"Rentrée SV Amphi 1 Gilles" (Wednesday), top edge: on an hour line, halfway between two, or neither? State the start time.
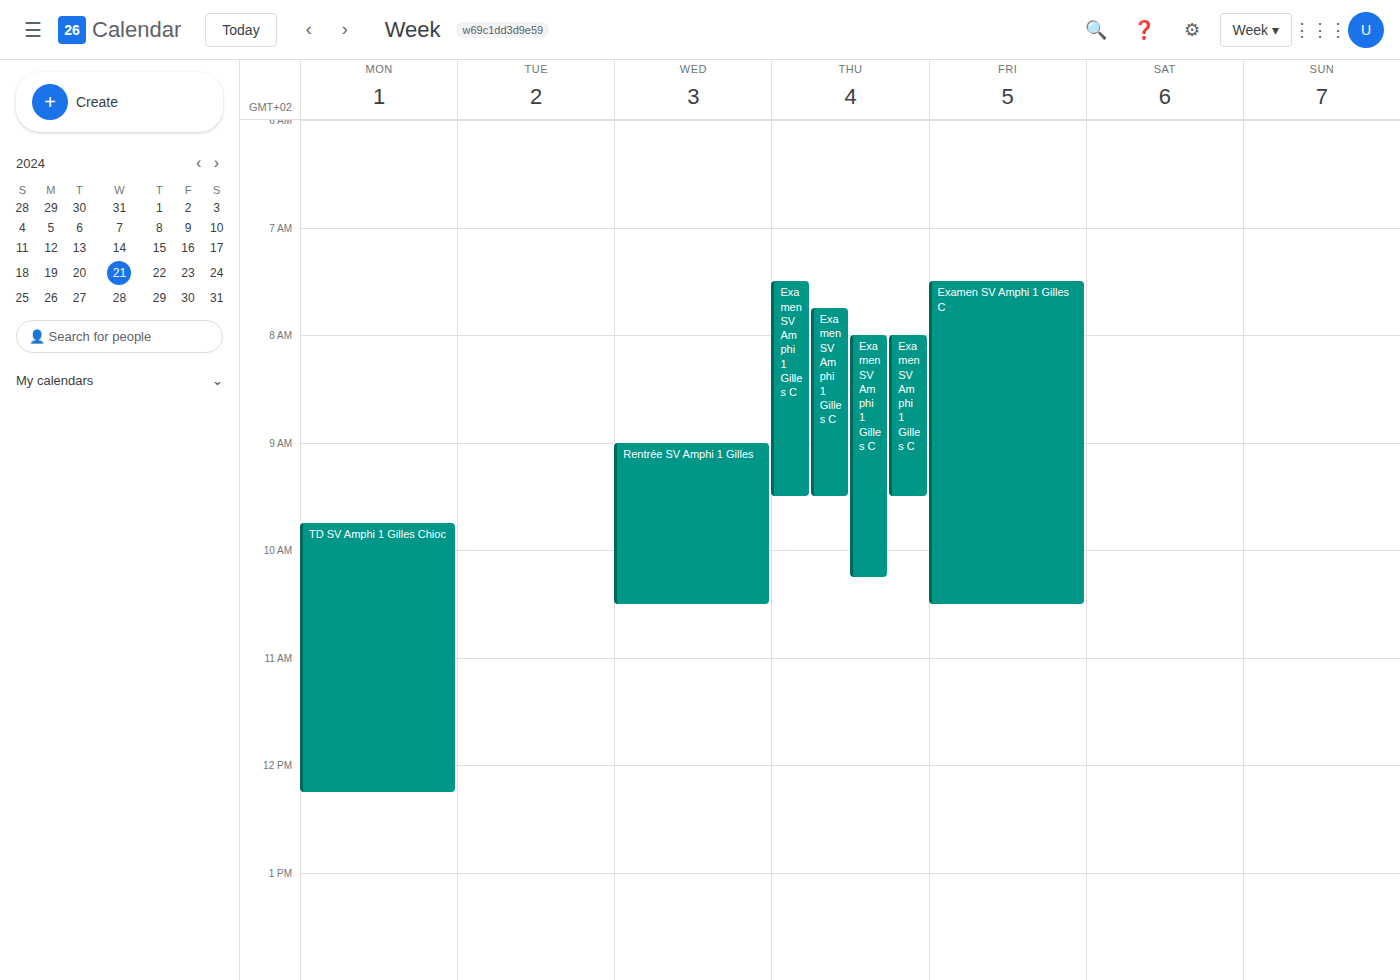
9:00 AM -- exactly on the 9 AM line.